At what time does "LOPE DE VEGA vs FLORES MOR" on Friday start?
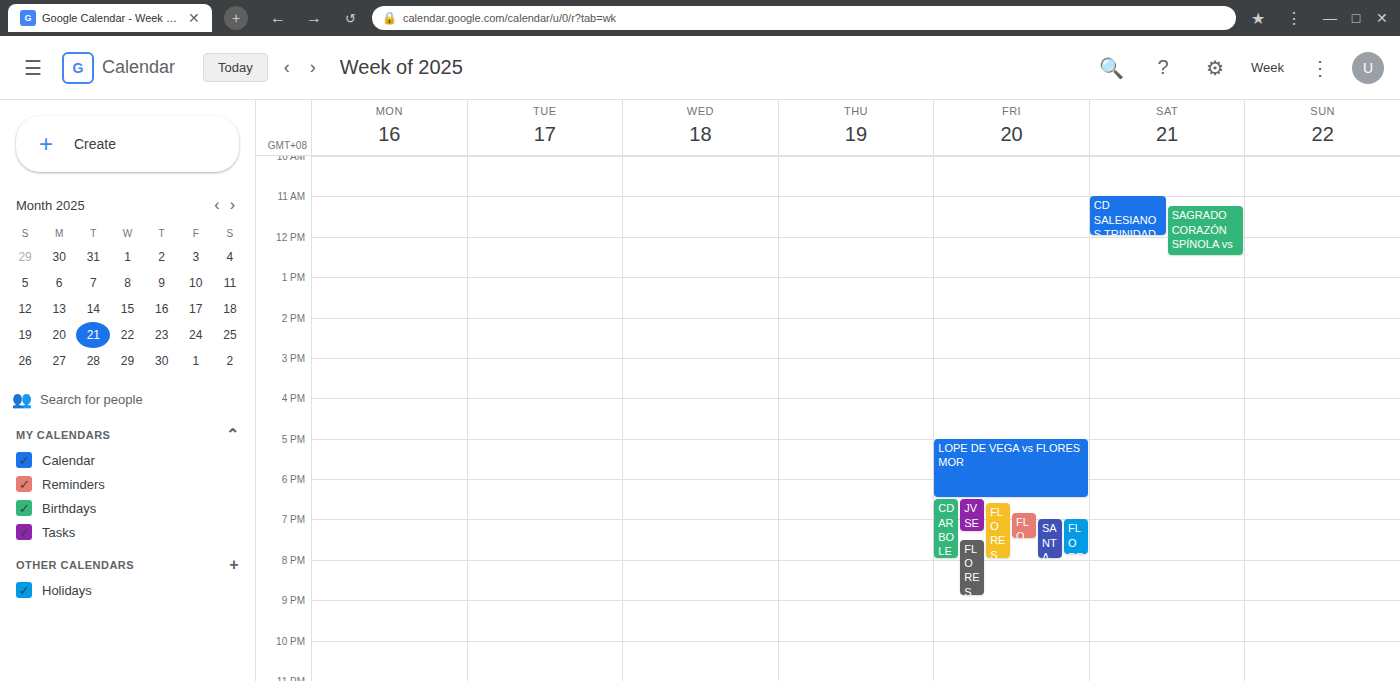
5:00 PM